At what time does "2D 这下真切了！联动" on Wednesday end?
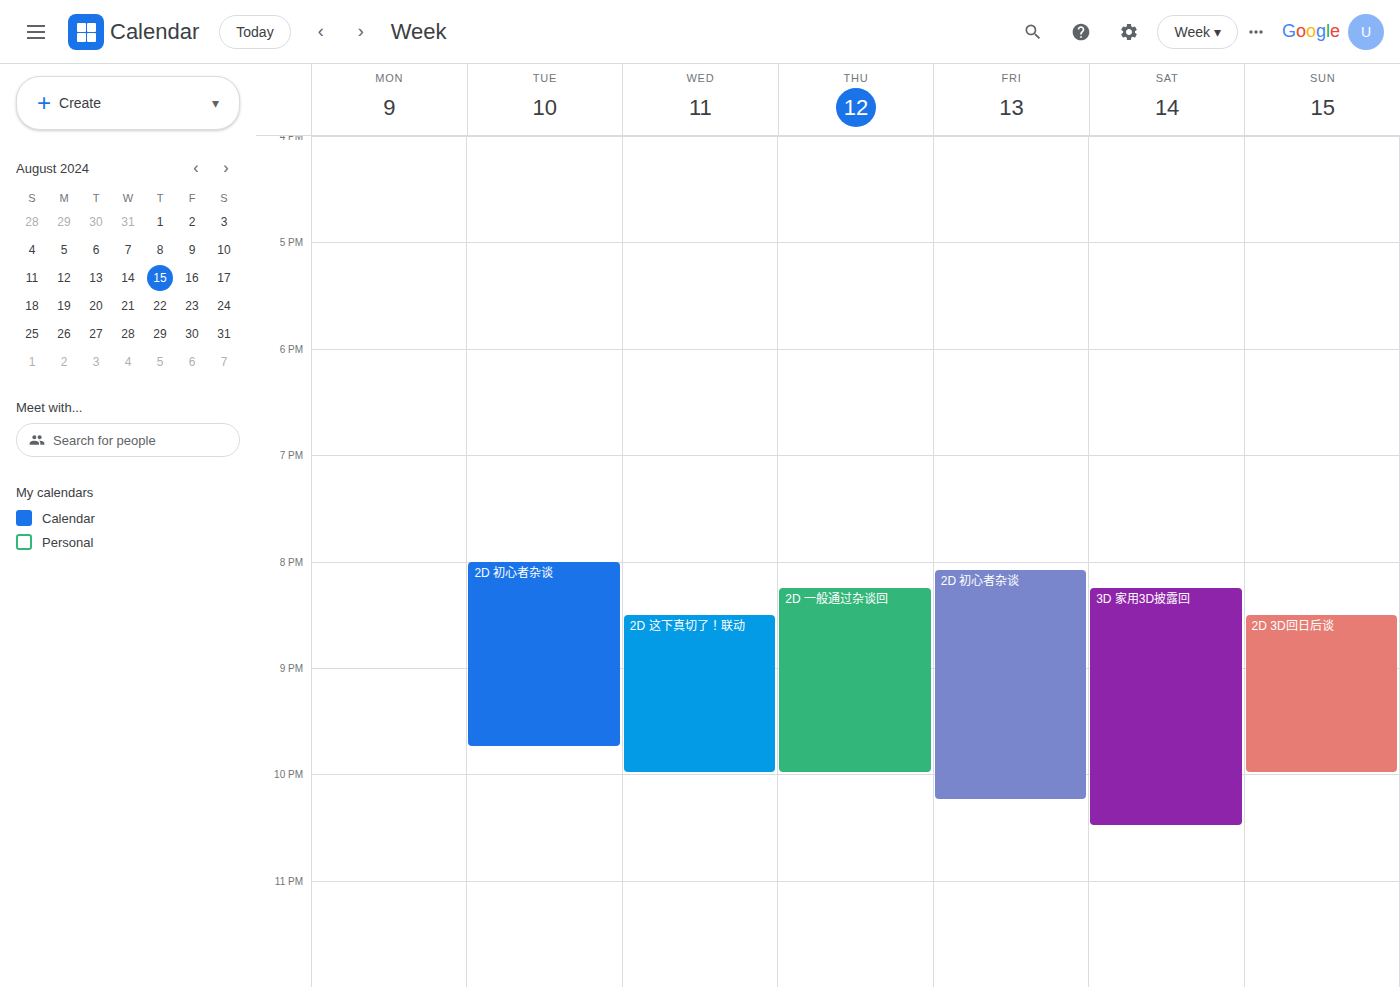
10:00 PM